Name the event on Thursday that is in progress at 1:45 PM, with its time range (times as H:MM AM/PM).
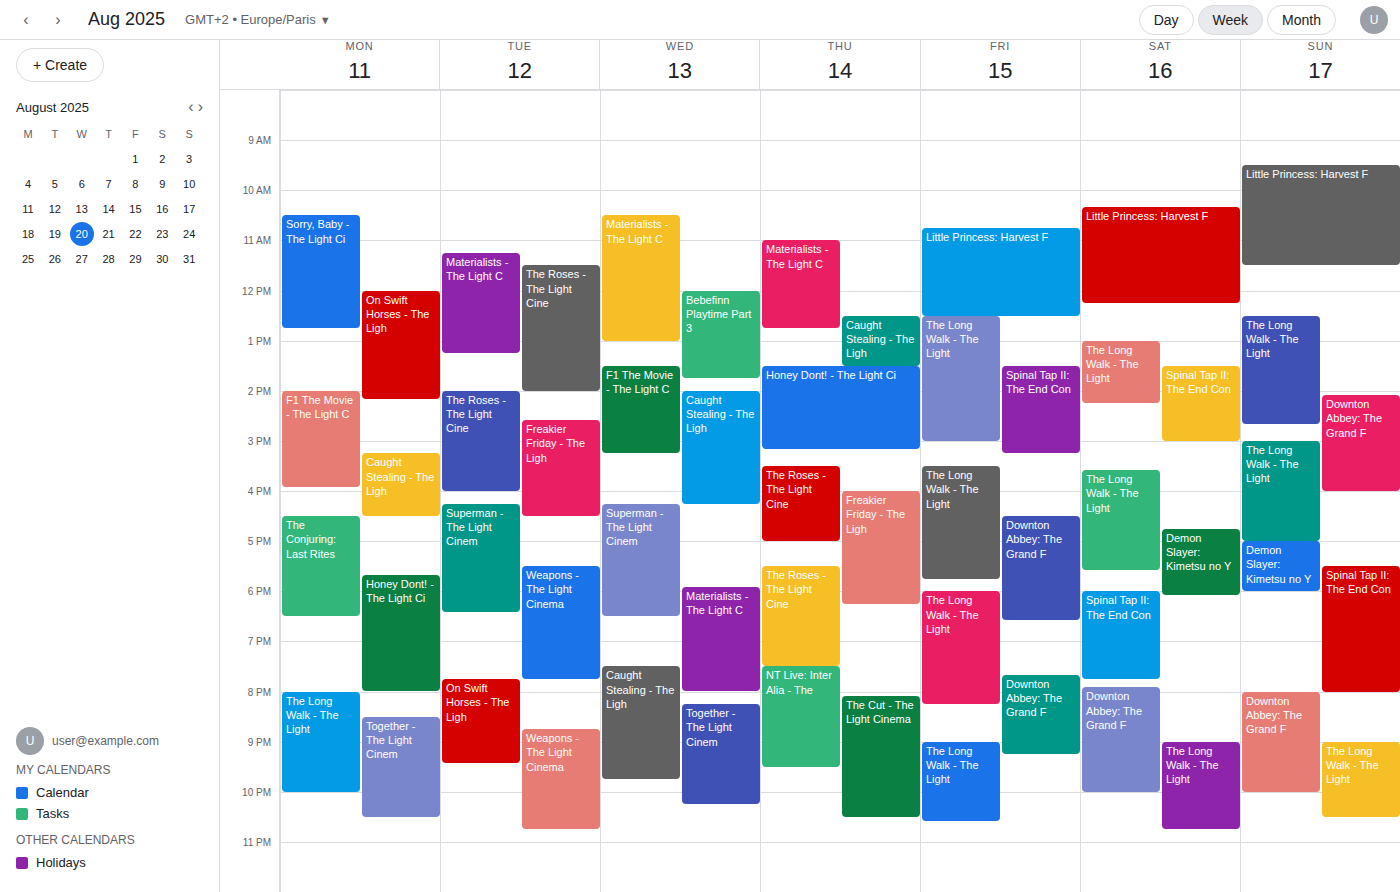
"Honey Dont! - The Light Ci", 1:30 PM to 3:10 PM